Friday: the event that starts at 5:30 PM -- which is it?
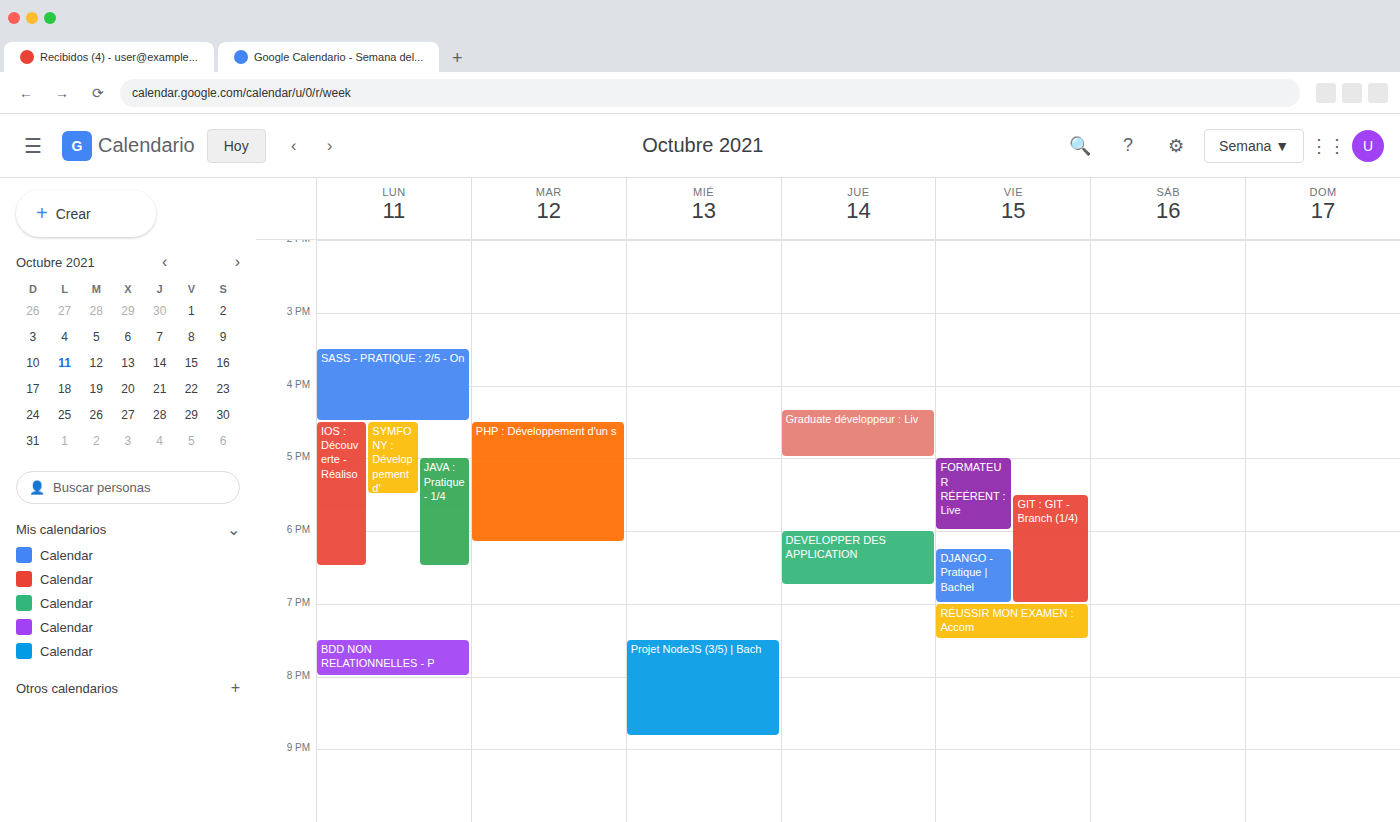
"GIT : GIT - Branch (1/4)"